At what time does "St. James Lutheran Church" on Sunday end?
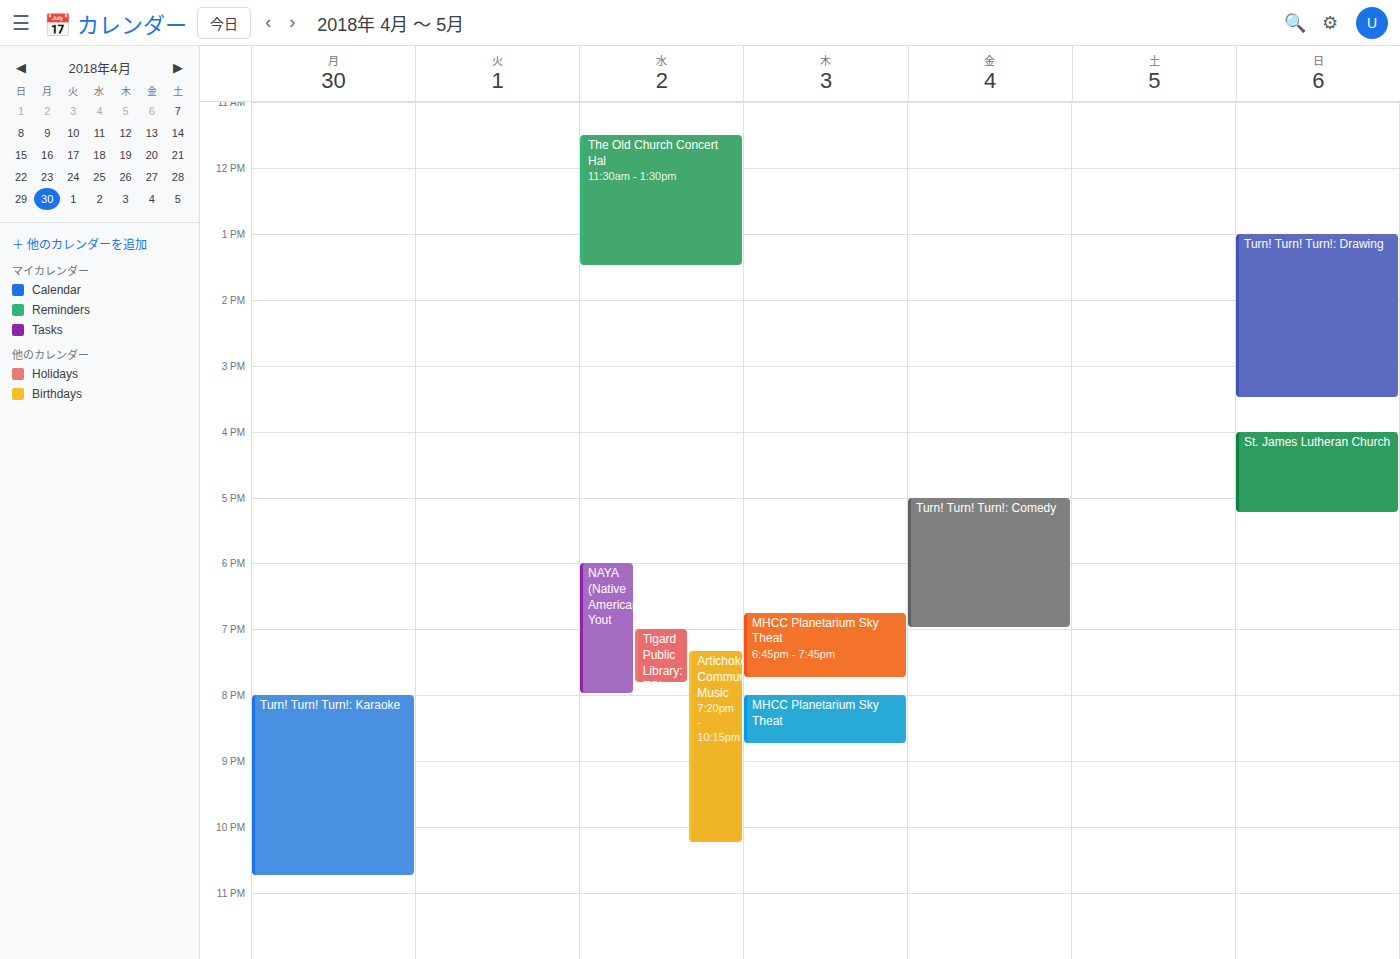
5:15 PM